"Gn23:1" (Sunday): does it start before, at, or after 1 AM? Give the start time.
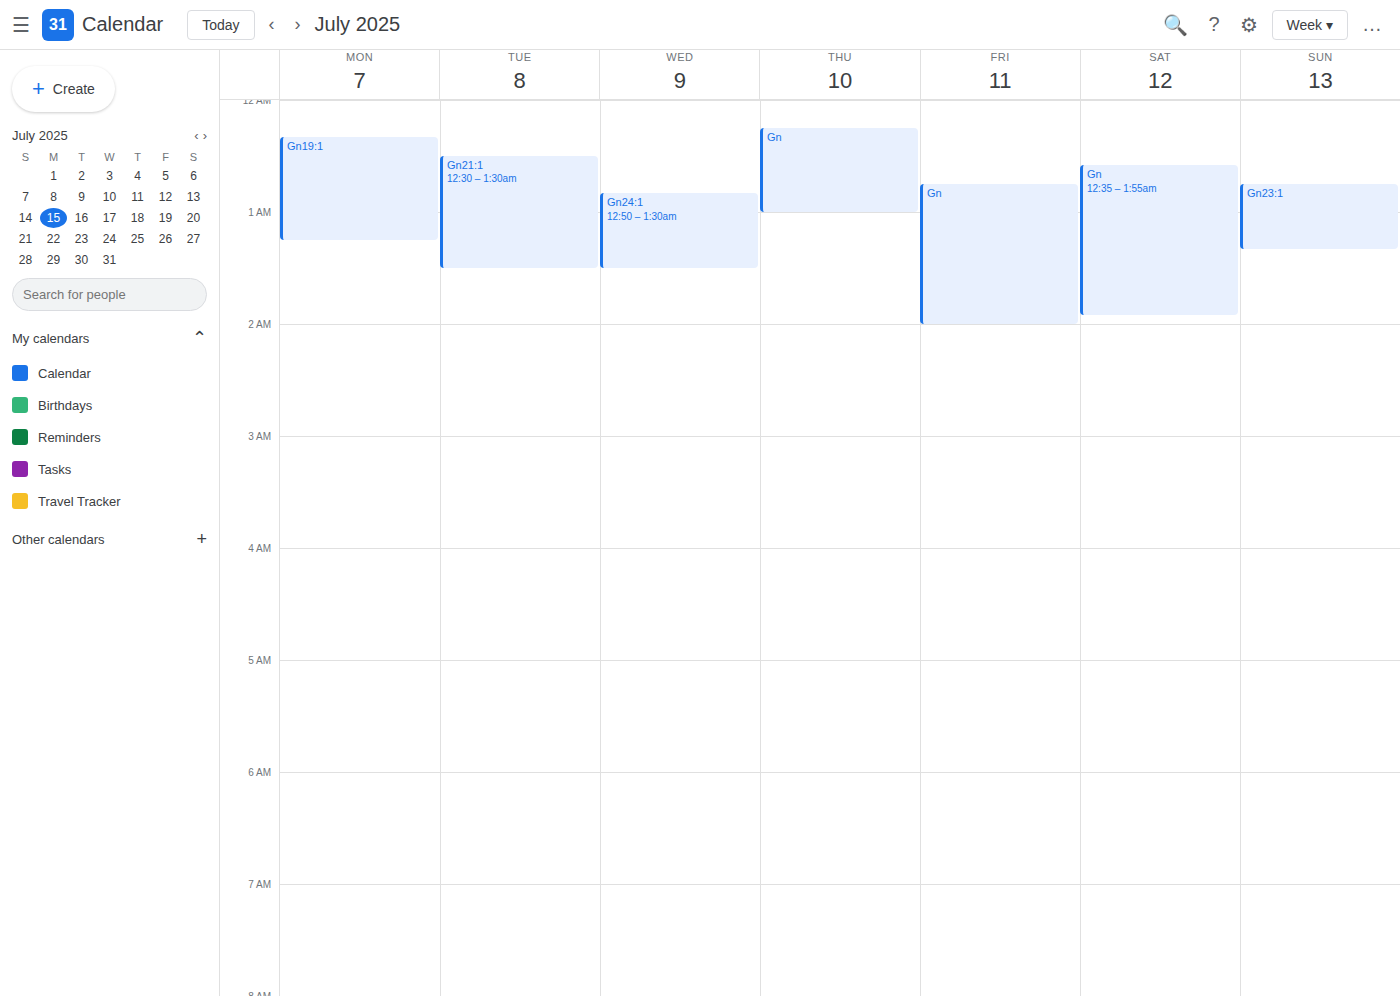
12:45 AM -- before 1 AM, 15 minutes above the 1 AM line.